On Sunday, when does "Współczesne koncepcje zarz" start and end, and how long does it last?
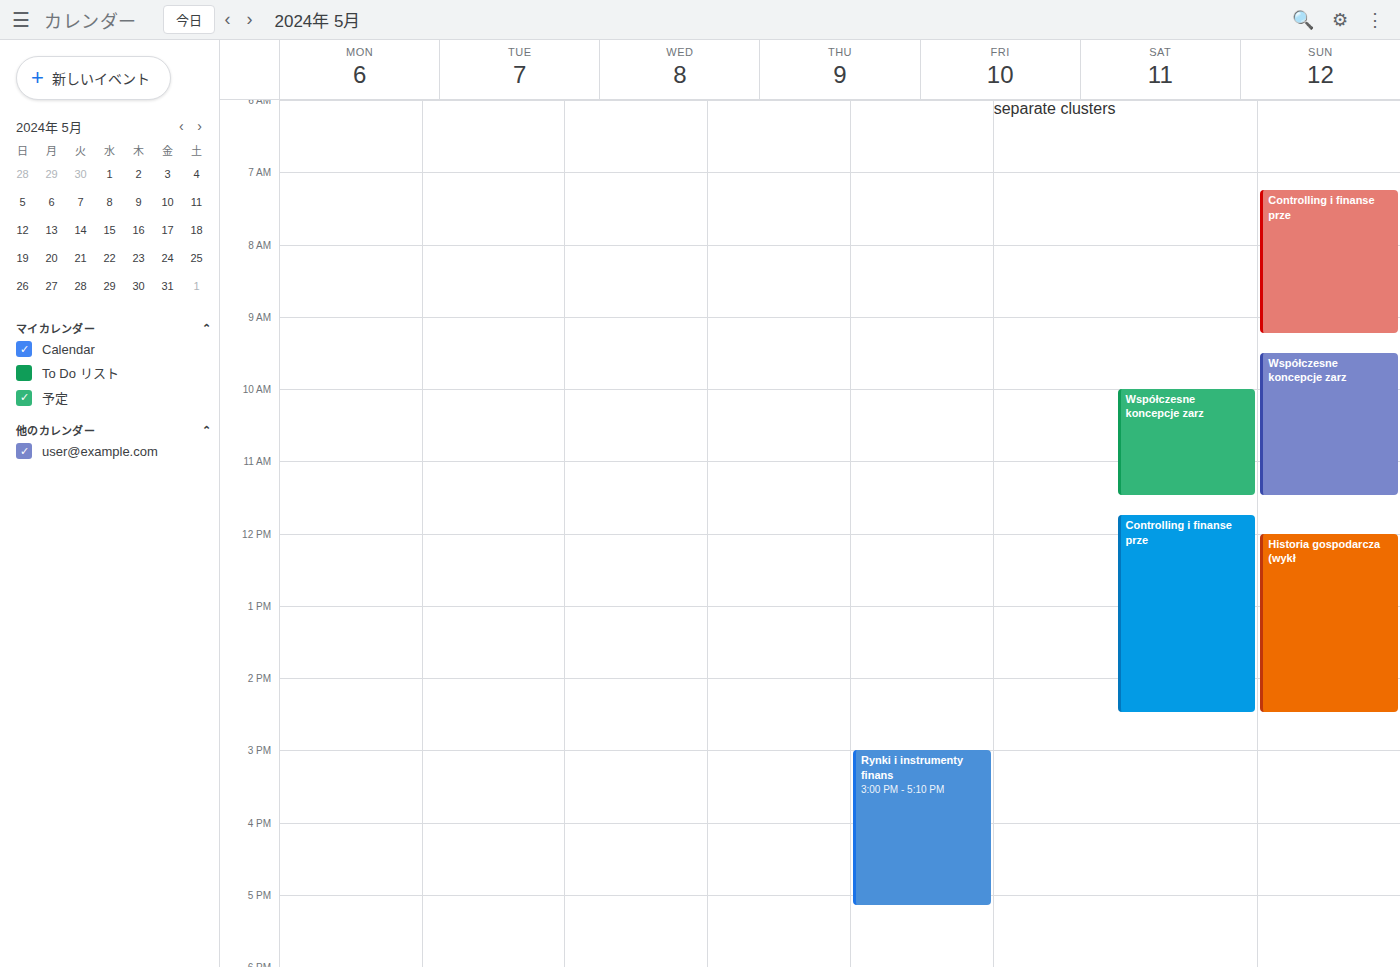
9:30 AM to 11:30 AM, 2 hours